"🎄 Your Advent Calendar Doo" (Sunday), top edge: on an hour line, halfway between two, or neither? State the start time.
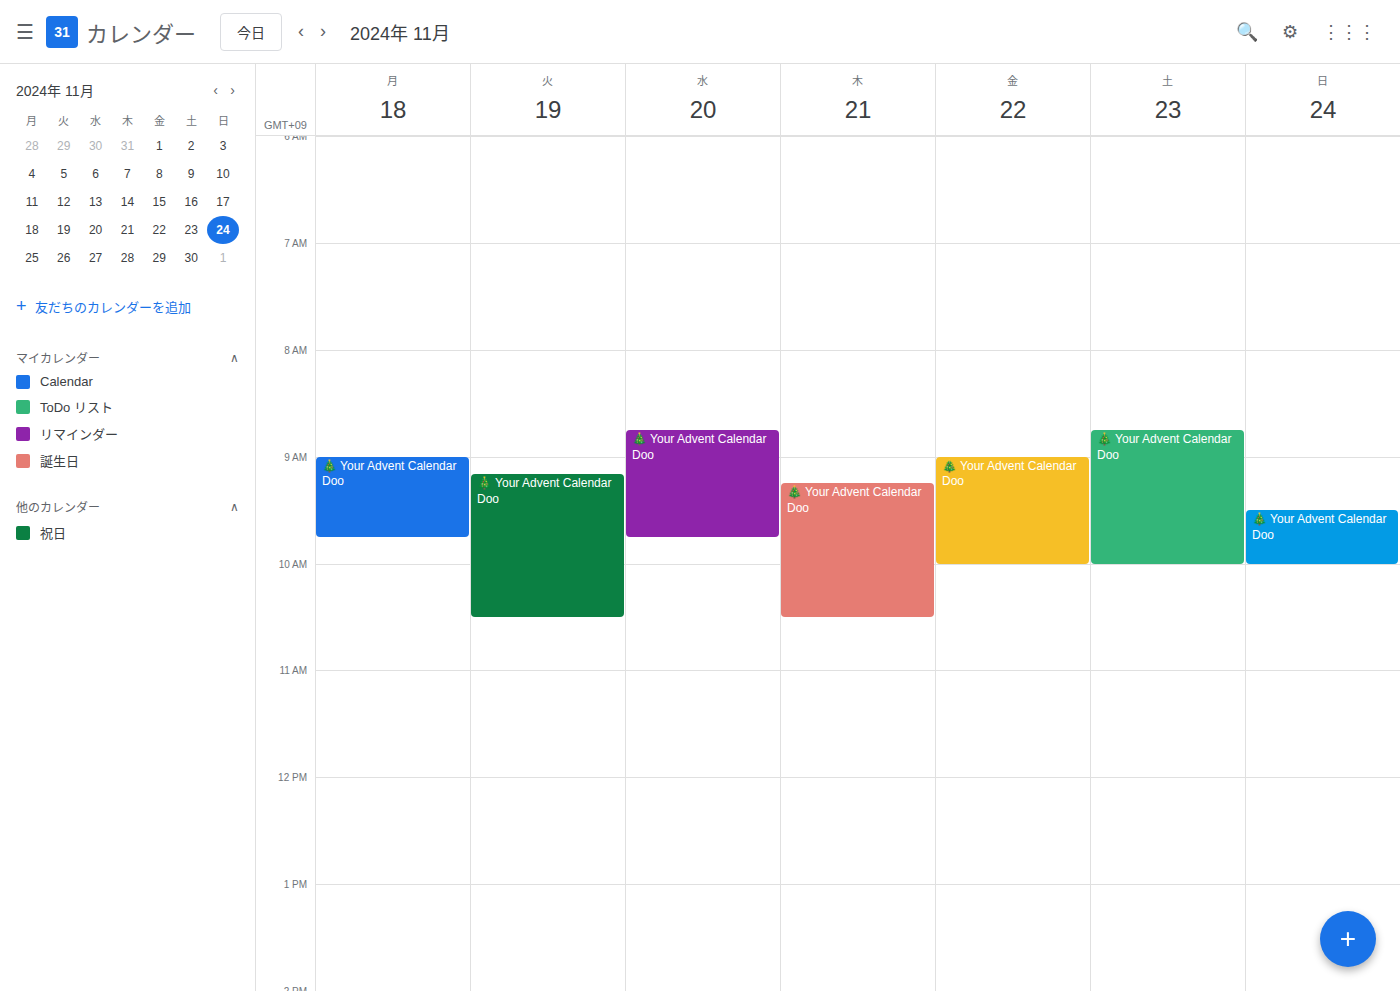
9:30 AM -- halfway between the 9 AM and 10 AM lines.